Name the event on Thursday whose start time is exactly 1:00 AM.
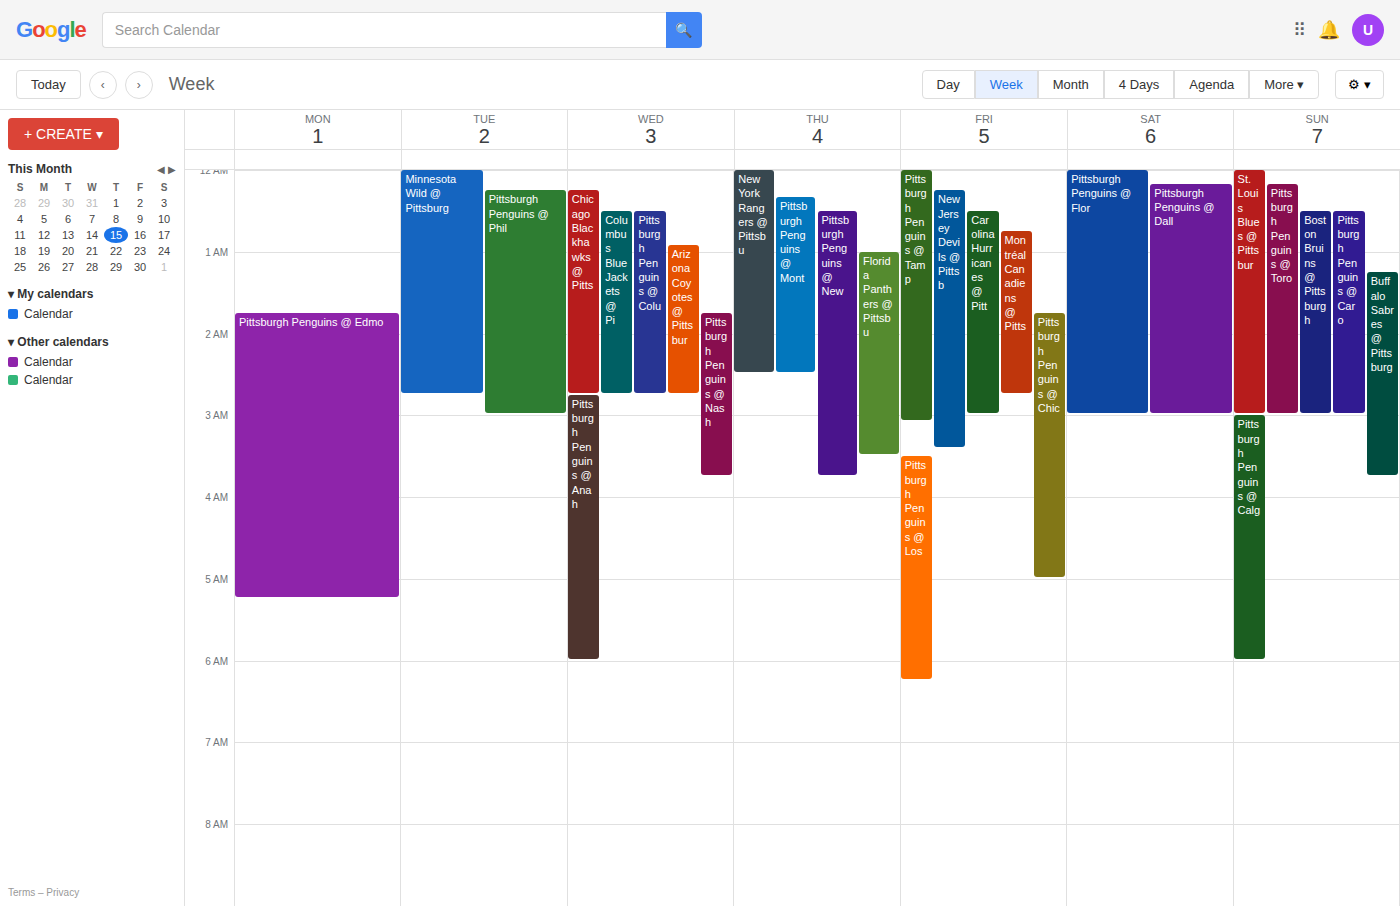
"Florida Panthers @ Pittsbu"